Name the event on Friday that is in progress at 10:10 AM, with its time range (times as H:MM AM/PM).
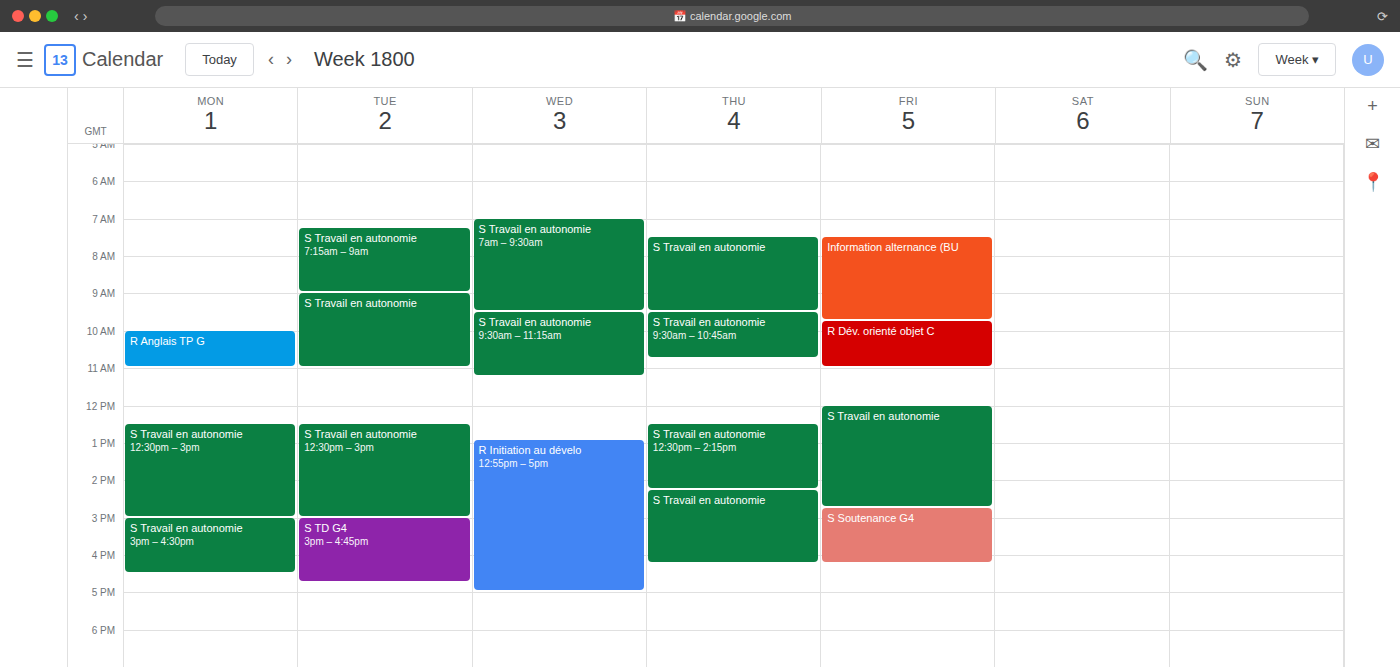
"R Dév. orienté objet C", 9:45 AM to 11:00 AM